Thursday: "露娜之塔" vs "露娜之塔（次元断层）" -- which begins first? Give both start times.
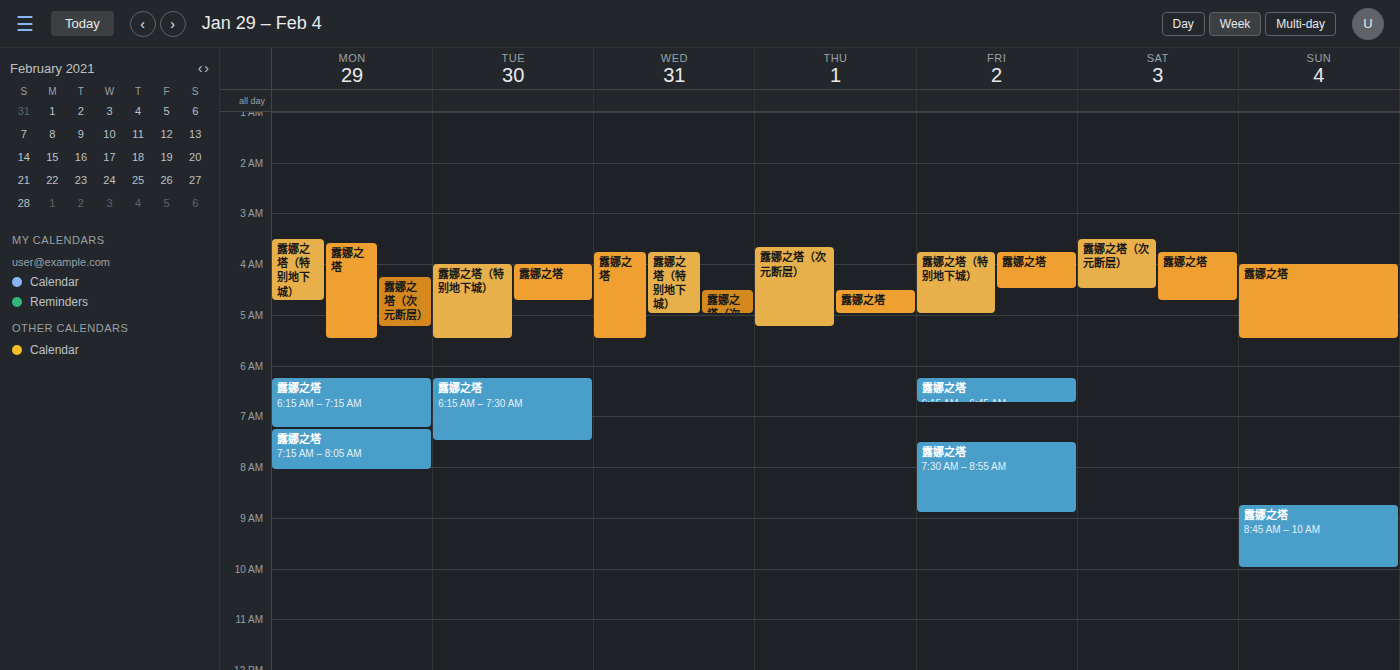
"露娜之塔（次元断层）" 3:40 AM; "露娜之塔" 4:30 AM.